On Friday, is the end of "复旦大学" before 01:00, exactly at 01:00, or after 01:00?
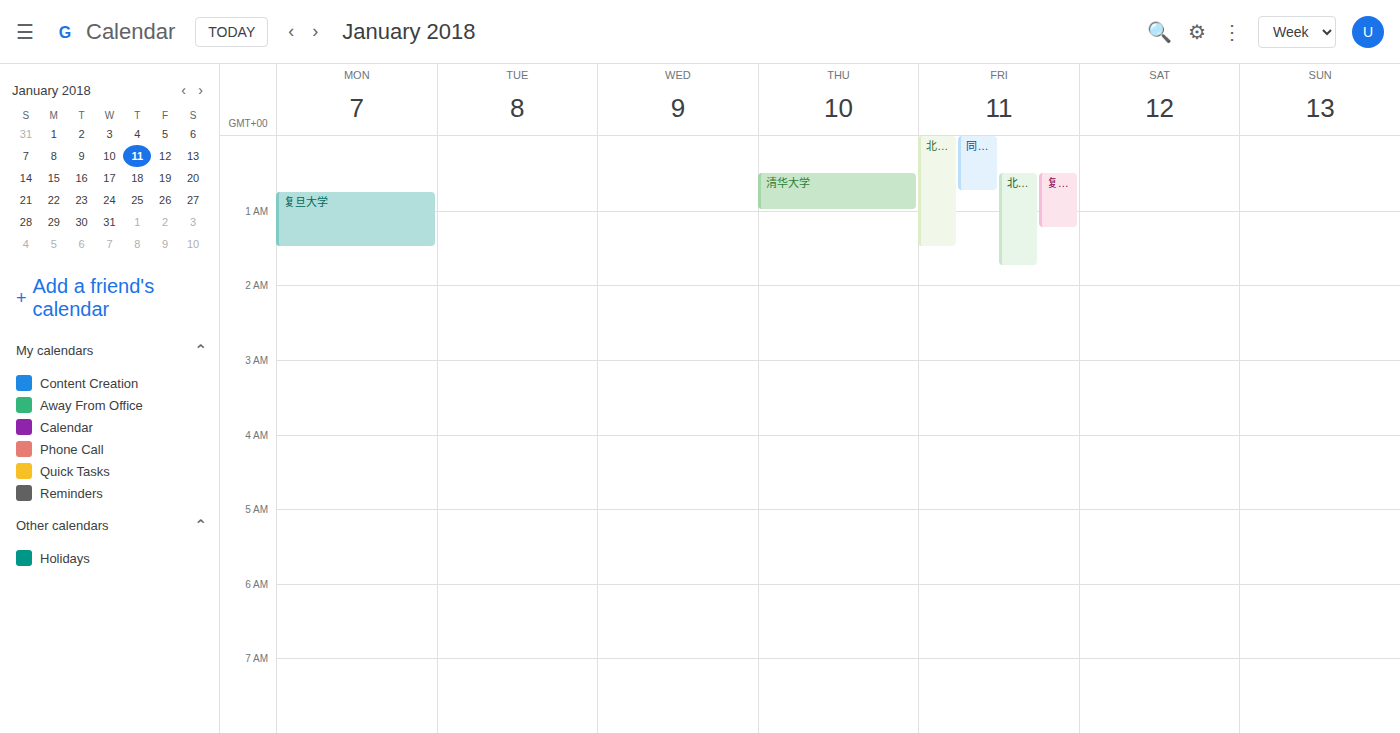
01:15 -- after 01:00, 15 minutes below the 01:00 line.